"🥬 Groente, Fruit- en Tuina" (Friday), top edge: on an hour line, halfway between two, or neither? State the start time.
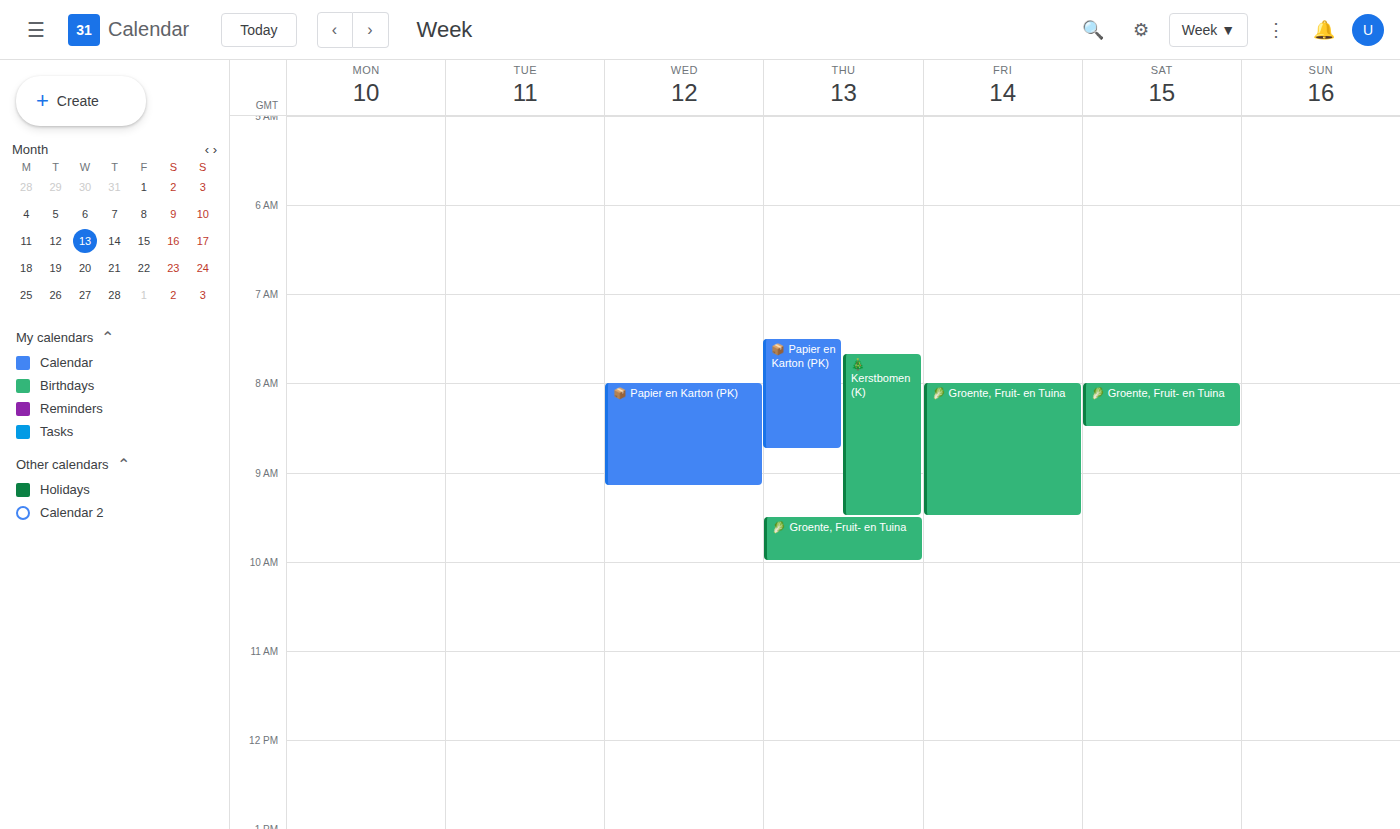
8:00 AM -- exactly on the 8 AM line.